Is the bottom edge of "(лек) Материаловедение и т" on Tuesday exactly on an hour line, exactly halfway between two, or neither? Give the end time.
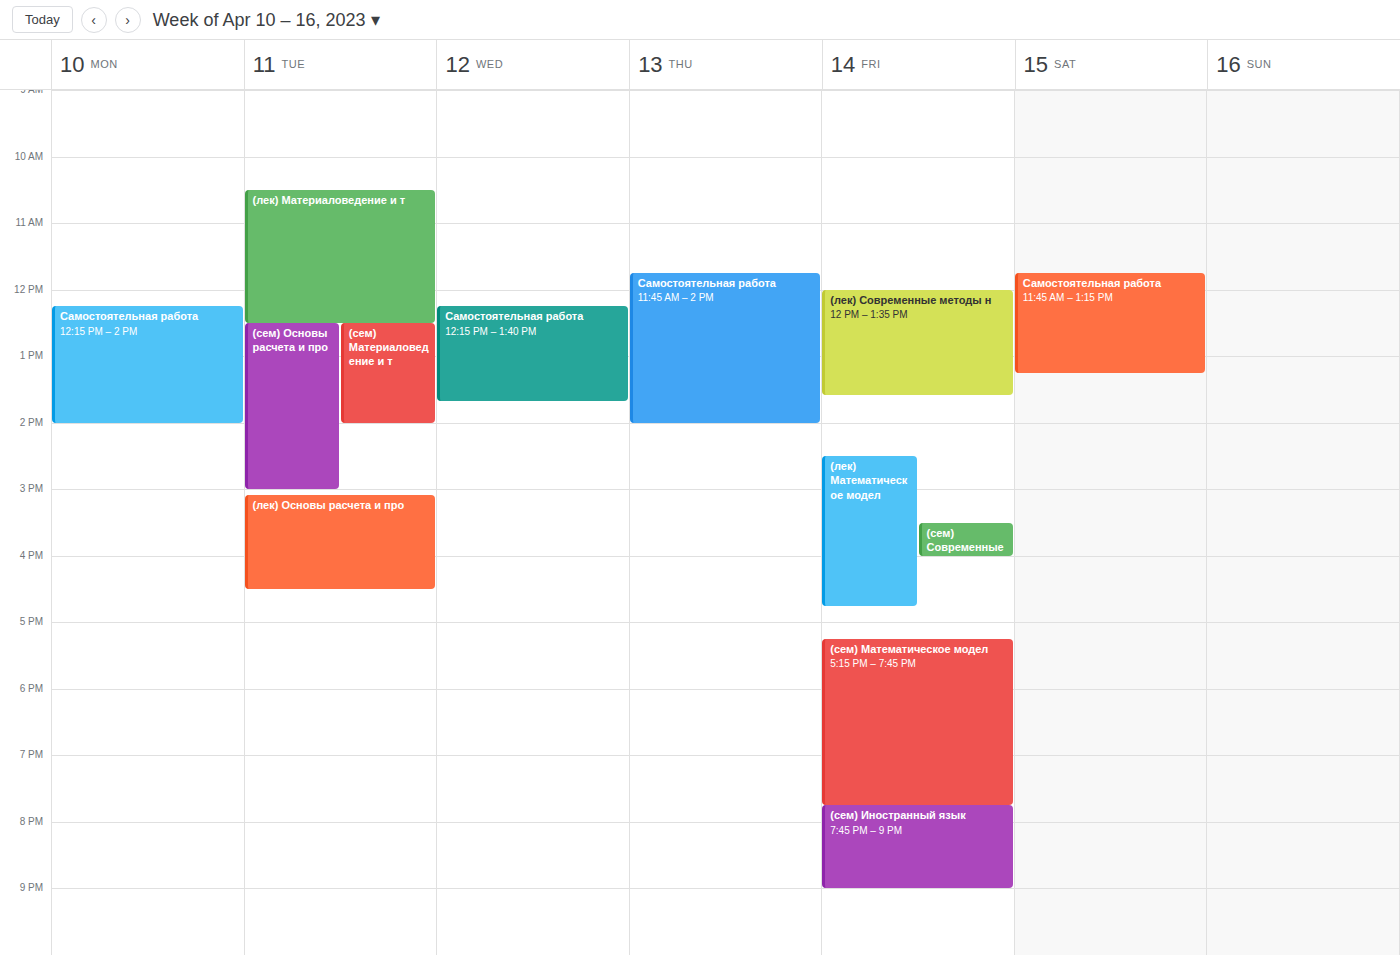
12:30 PM -- halfway between the 12 PM and 1 PM lines.